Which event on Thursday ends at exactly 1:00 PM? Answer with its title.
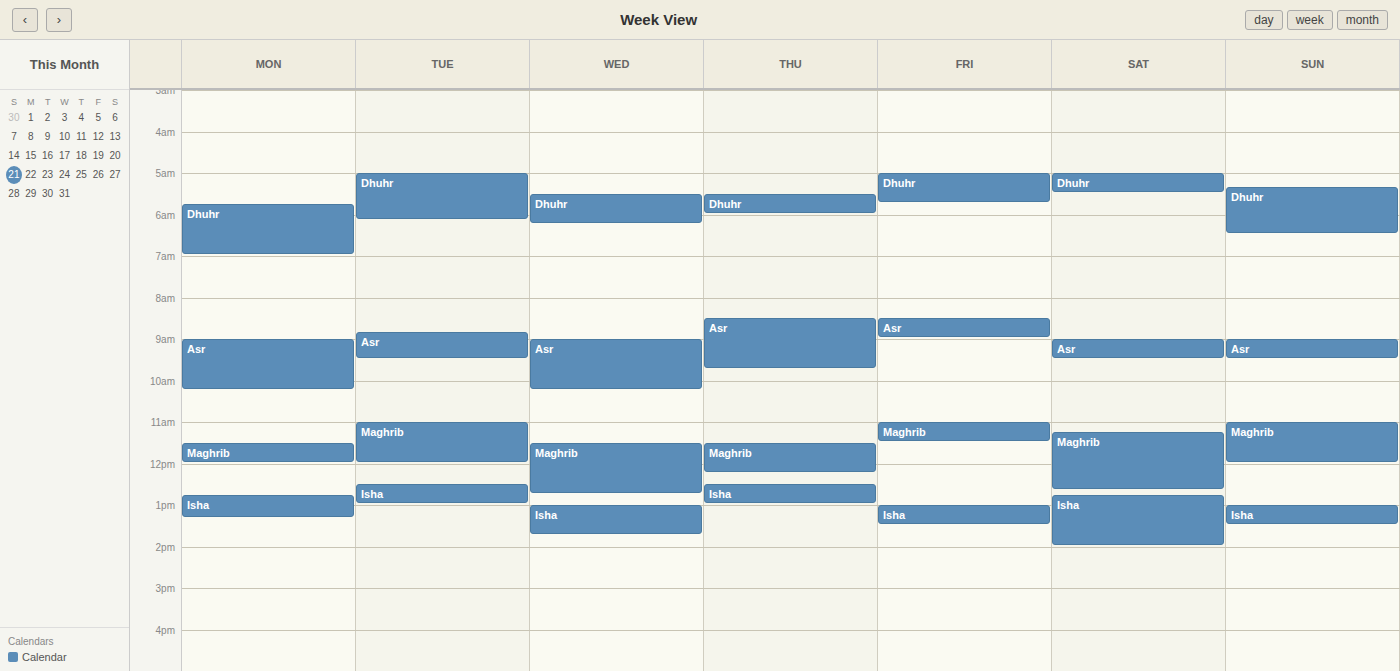
"Isha"